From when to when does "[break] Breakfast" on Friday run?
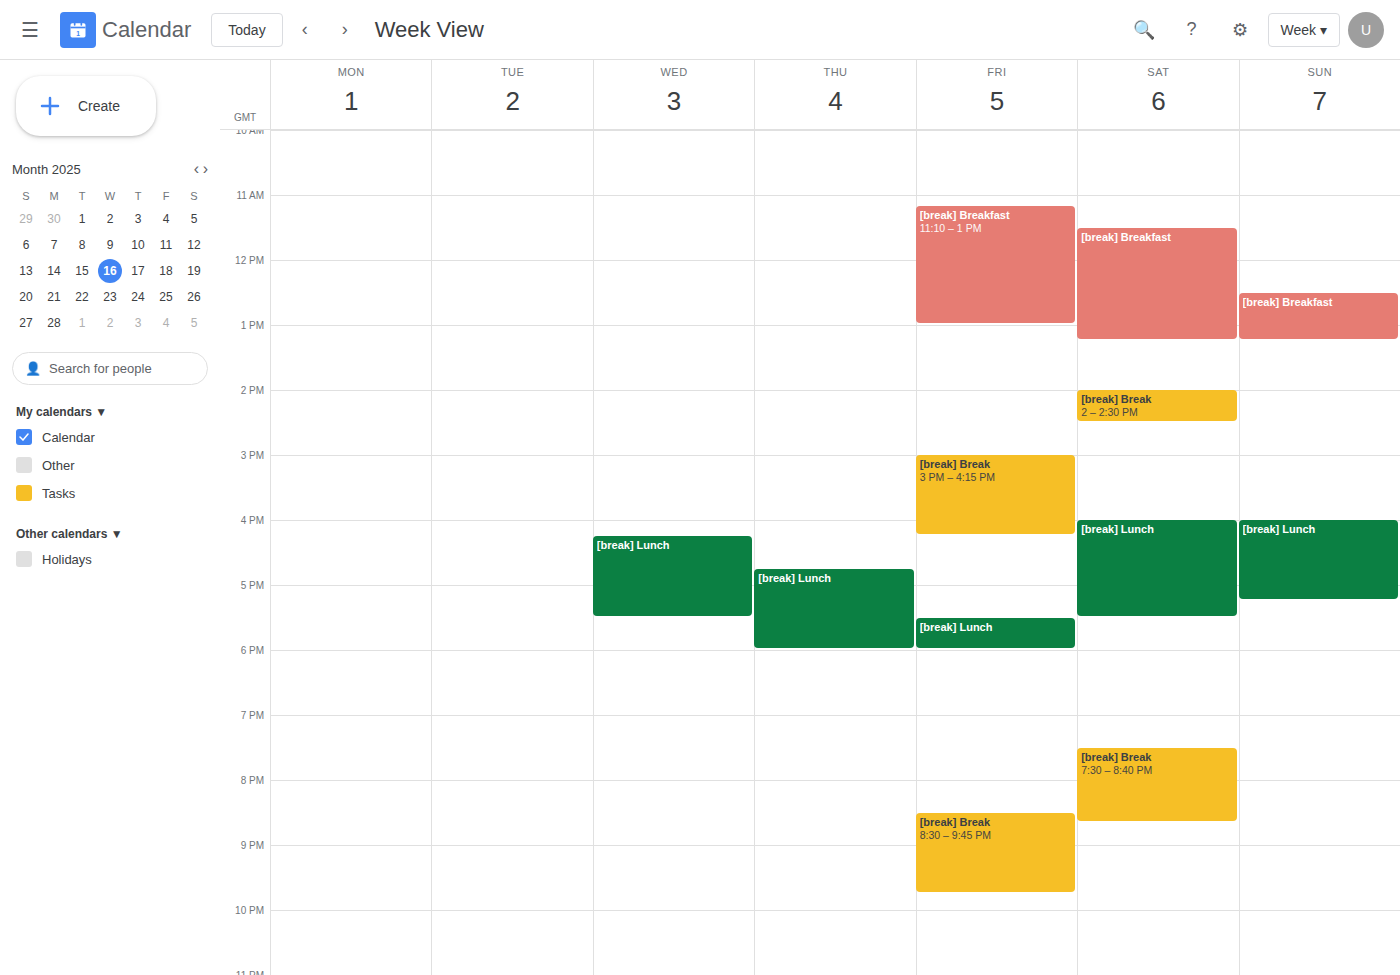
11:10 AM to 1:00 PM